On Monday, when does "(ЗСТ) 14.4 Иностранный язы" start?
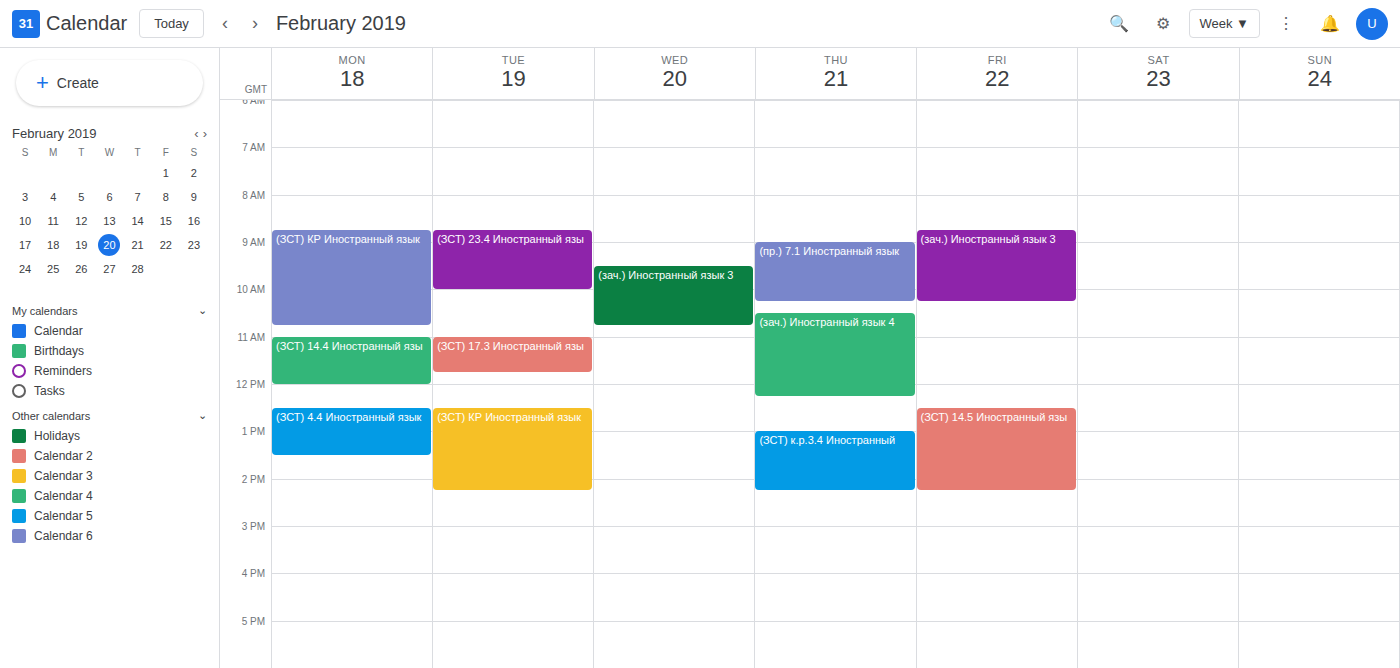
11:00 AM